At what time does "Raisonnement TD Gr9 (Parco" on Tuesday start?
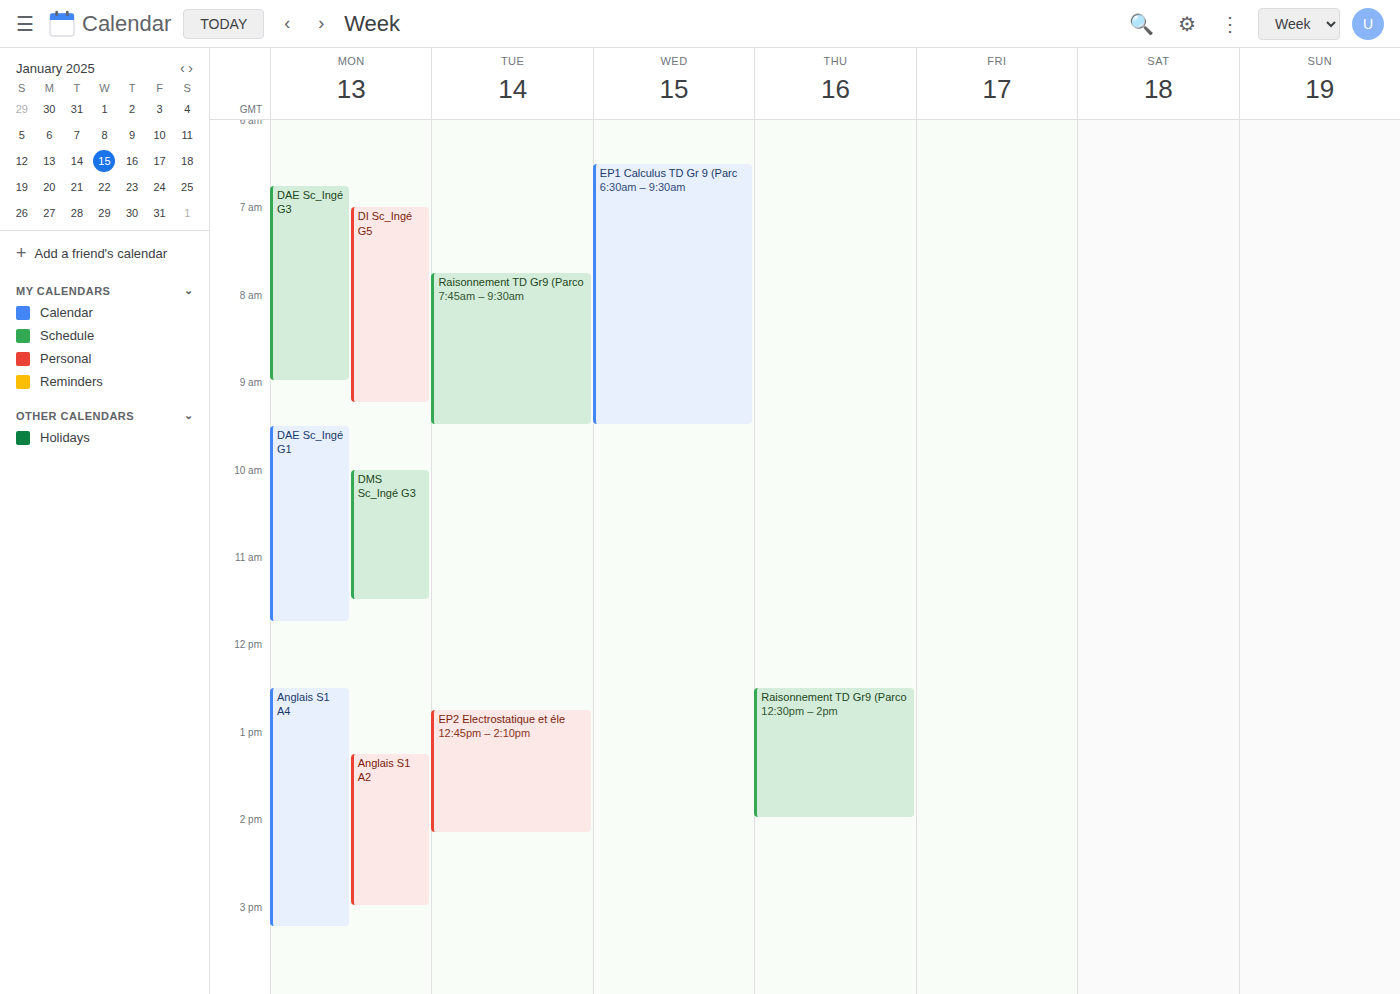
7:45 AM